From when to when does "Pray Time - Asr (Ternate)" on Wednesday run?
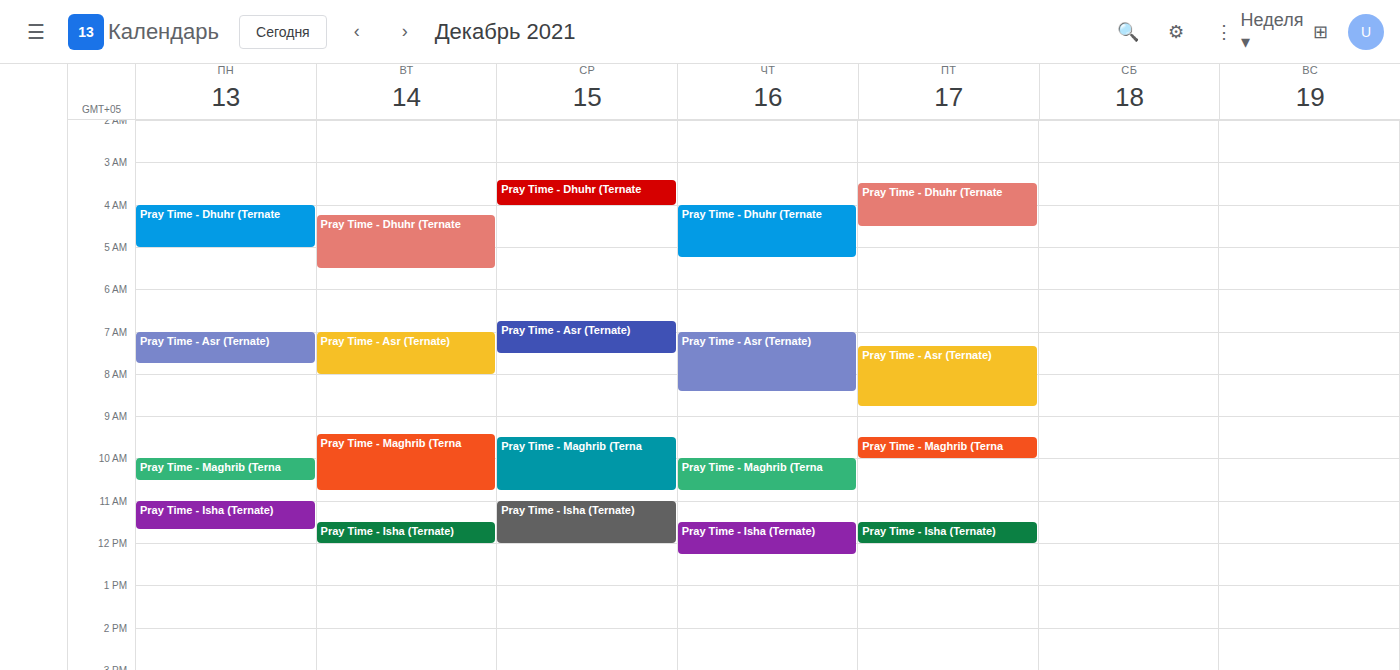
6:45 AM to 7:30 AM